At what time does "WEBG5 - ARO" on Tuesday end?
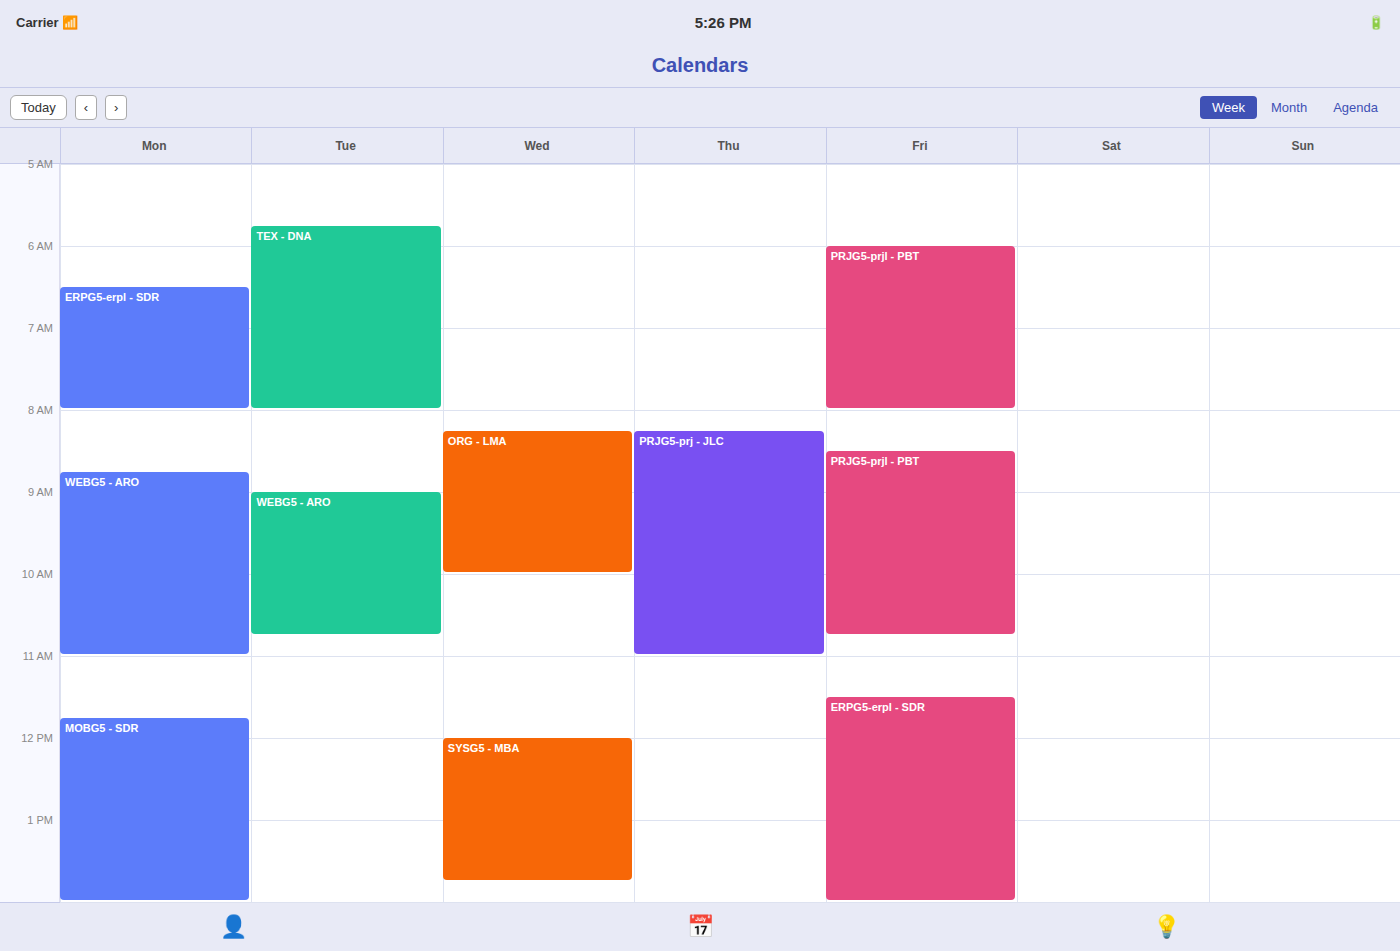
10:45 AM